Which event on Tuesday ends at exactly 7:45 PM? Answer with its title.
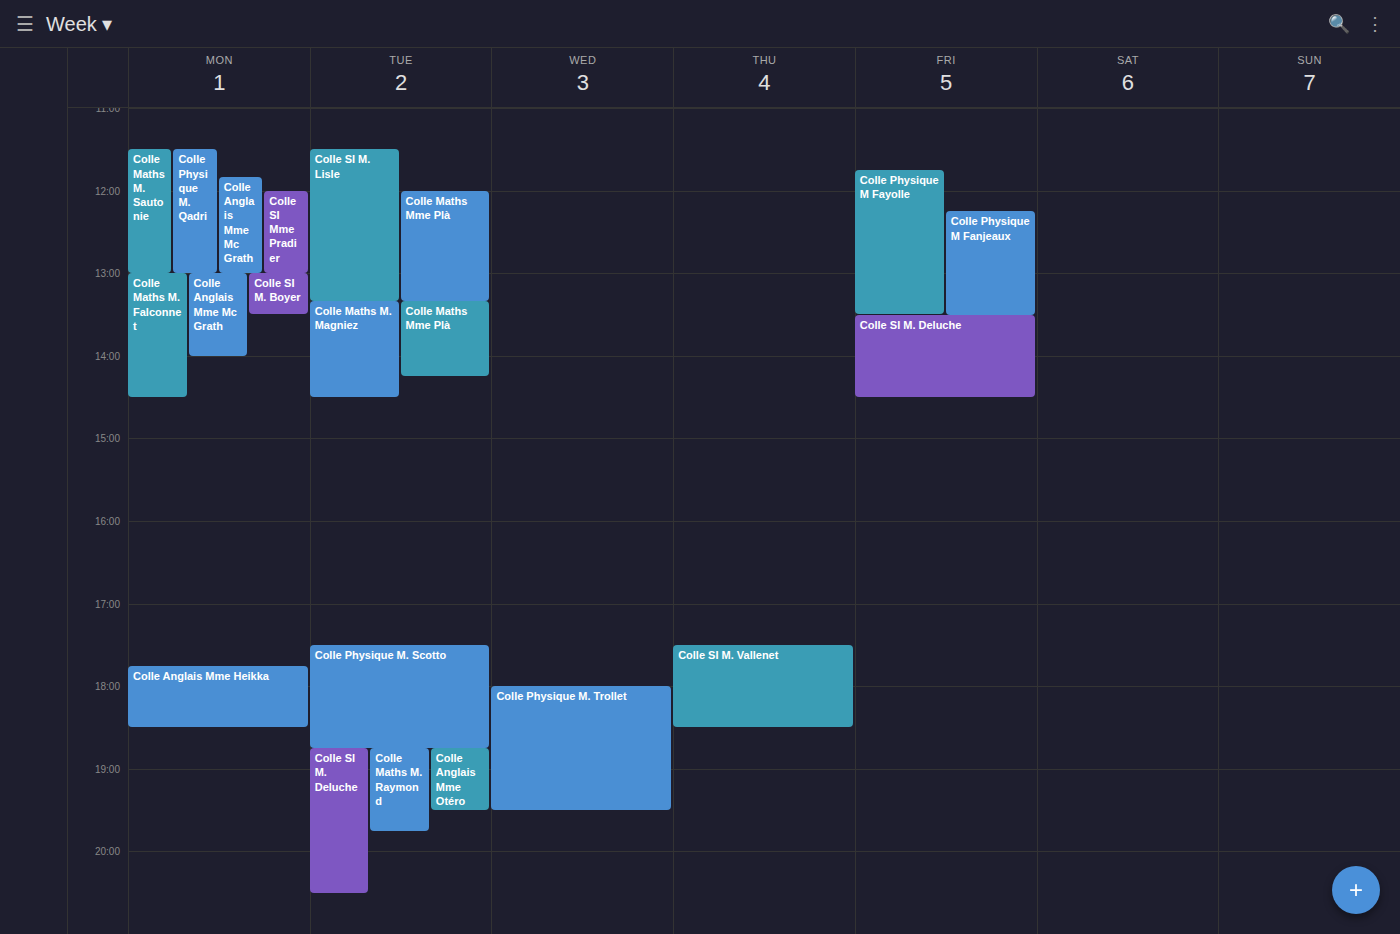
"Colle Maths M. Raymond"